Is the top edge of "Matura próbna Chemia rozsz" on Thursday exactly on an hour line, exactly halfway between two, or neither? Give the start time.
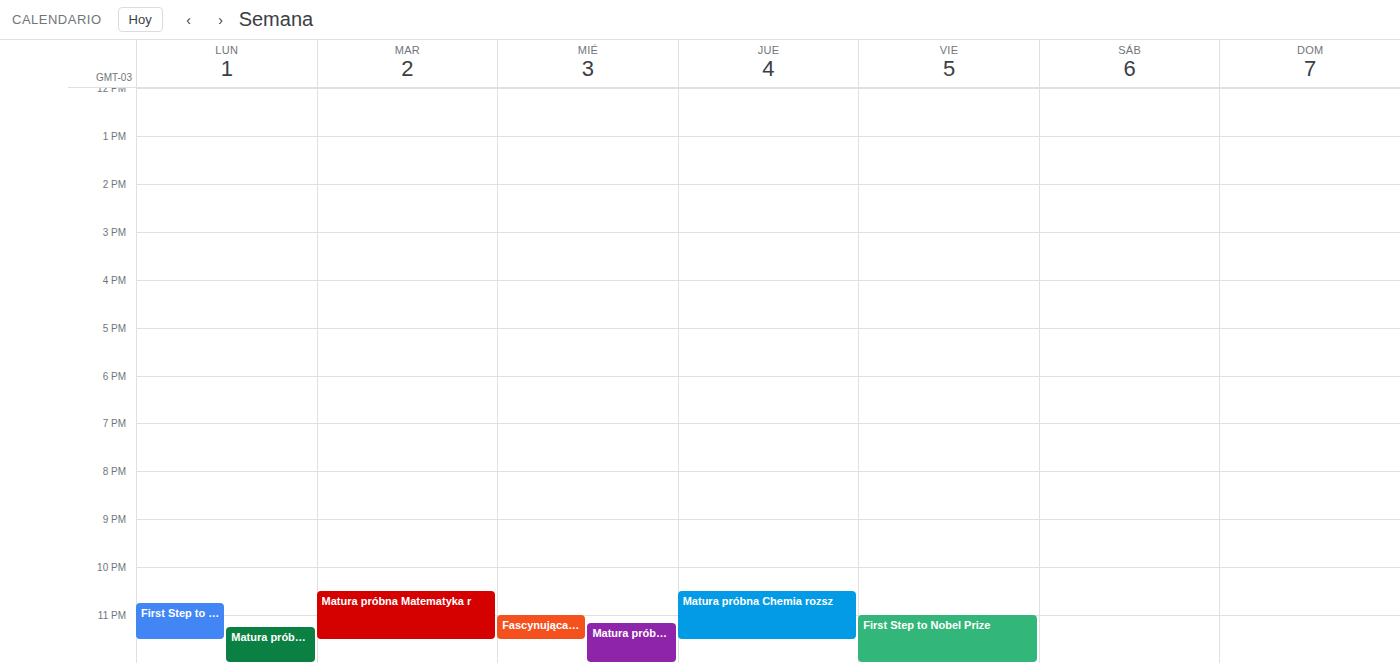
10:30 PM -- halfway between the 10 PM and 11 PM lines.